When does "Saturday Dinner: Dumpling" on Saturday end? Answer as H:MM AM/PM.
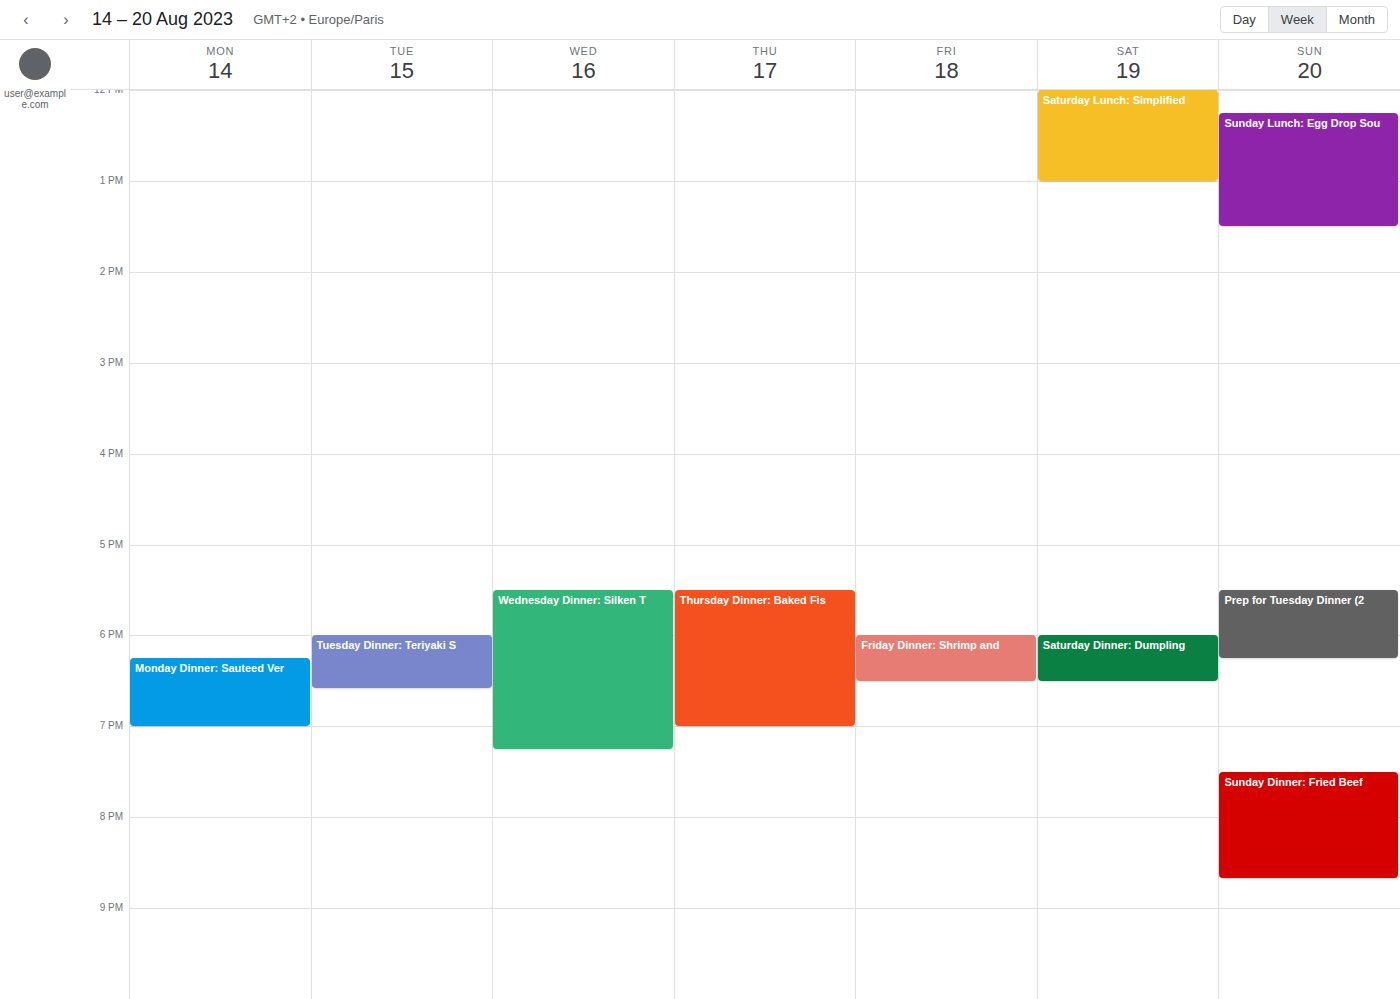
6:30 PM